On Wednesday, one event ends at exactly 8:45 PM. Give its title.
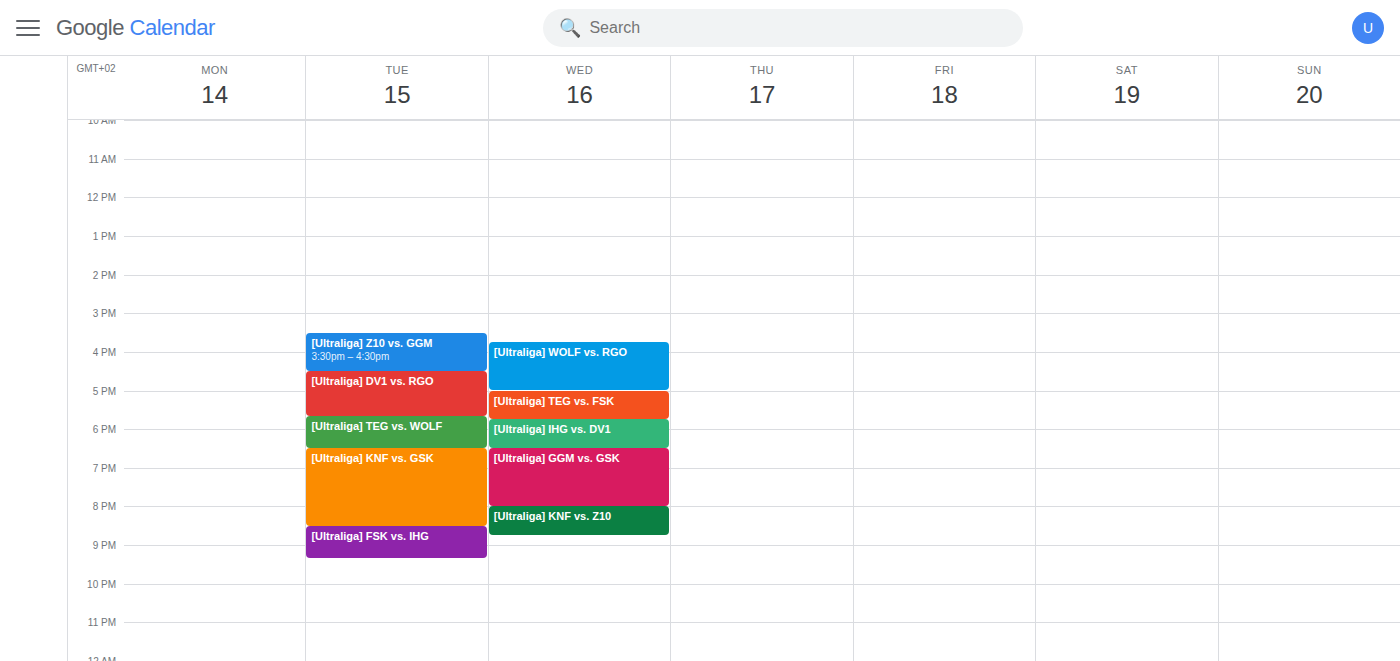
"[Ultraliga] KNF vs. Z10"